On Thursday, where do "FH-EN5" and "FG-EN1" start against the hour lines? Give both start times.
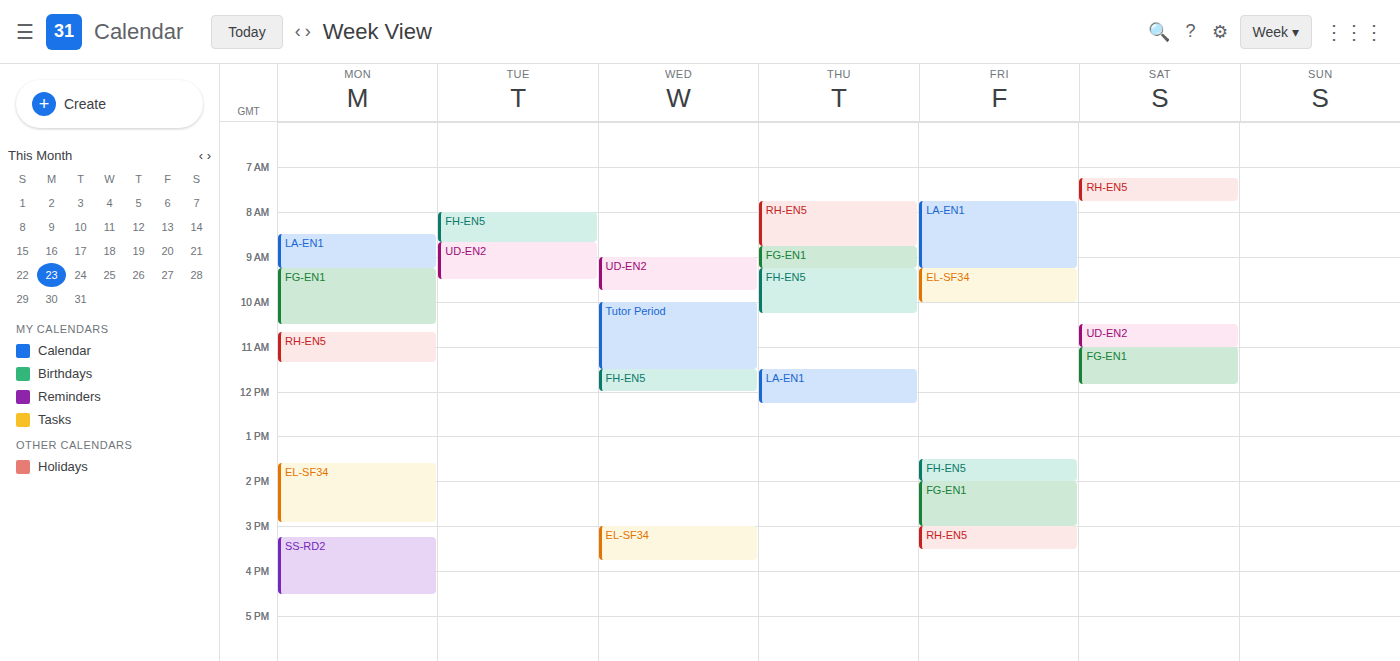
"FH-EN5": 9:15 AM, neither: a quarter of the way from the 9 AM line to the 10 AM line. "FG-EN1": 8:45 AM, neither: three quarters of the way from the 8 AM line to the 9 AM line.